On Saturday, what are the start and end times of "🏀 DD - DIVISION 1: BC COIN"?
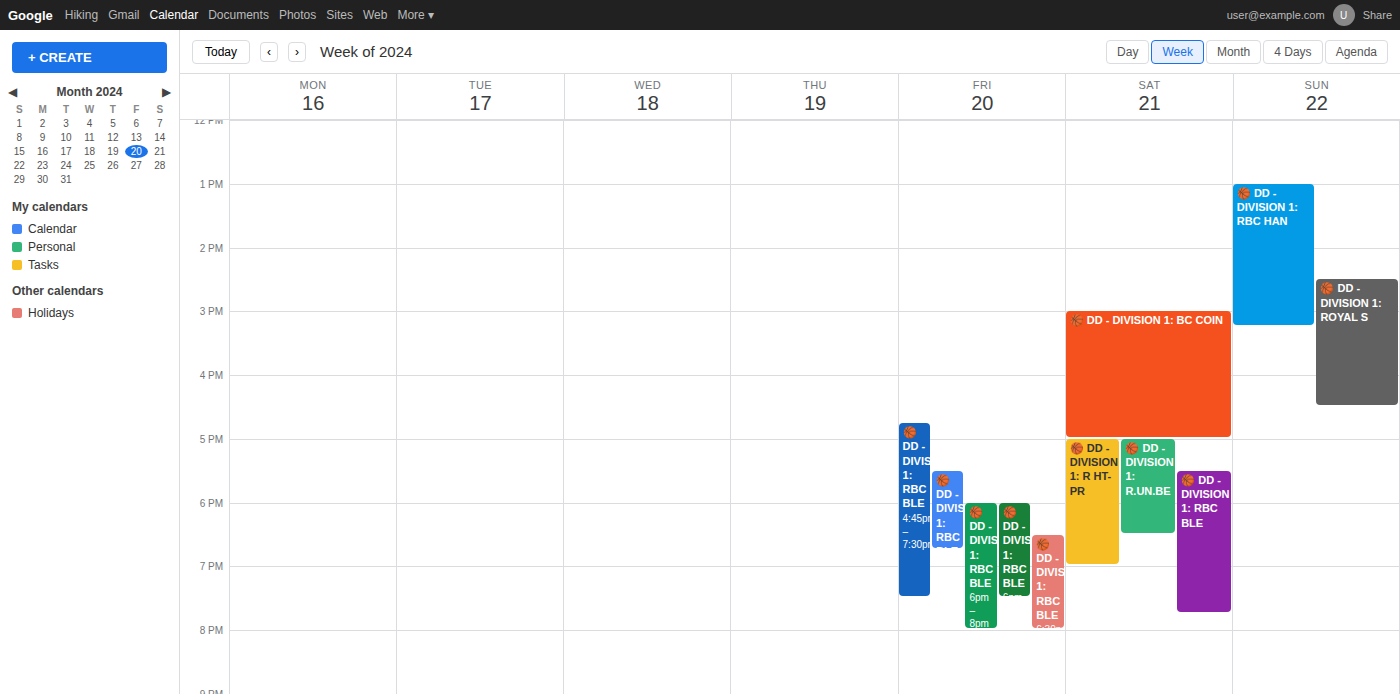
3:00 PM to 5:00 PM